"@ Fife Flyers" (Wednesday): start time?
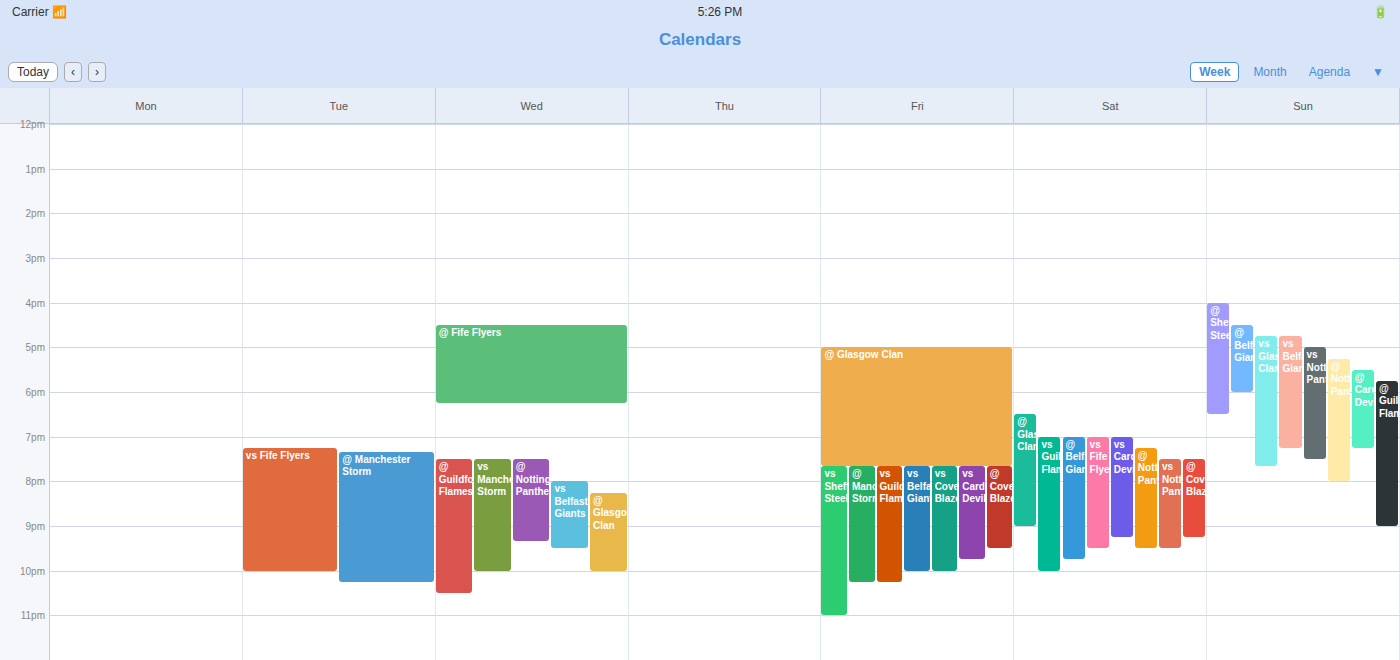
4:30 PM